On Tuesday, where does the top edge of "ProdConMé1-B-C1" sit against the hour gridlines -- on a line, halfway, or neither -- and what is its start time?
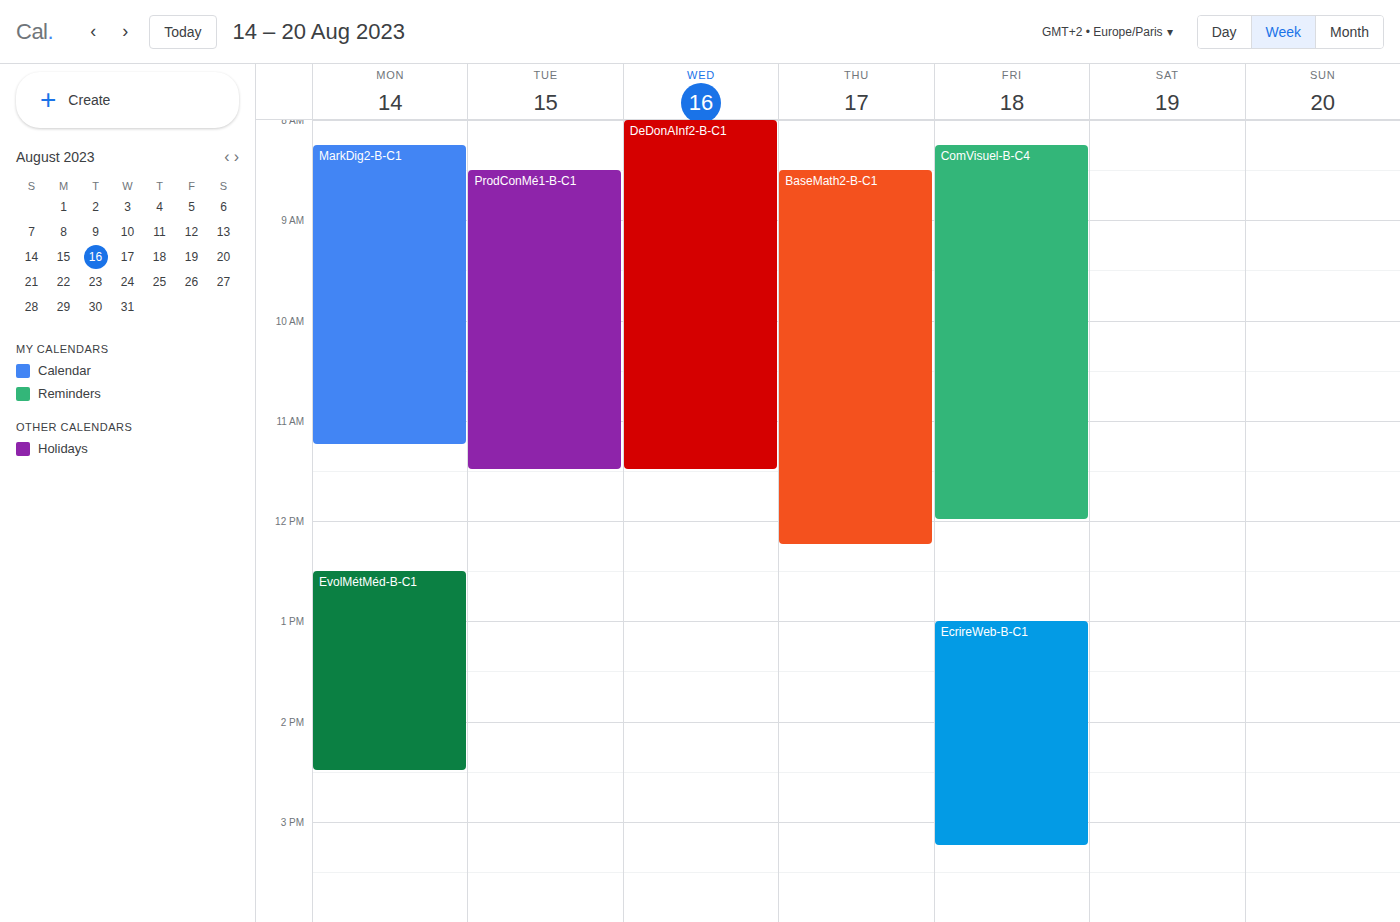
8:30 AM -- halfway between the 8 AM and 9 AM lines.